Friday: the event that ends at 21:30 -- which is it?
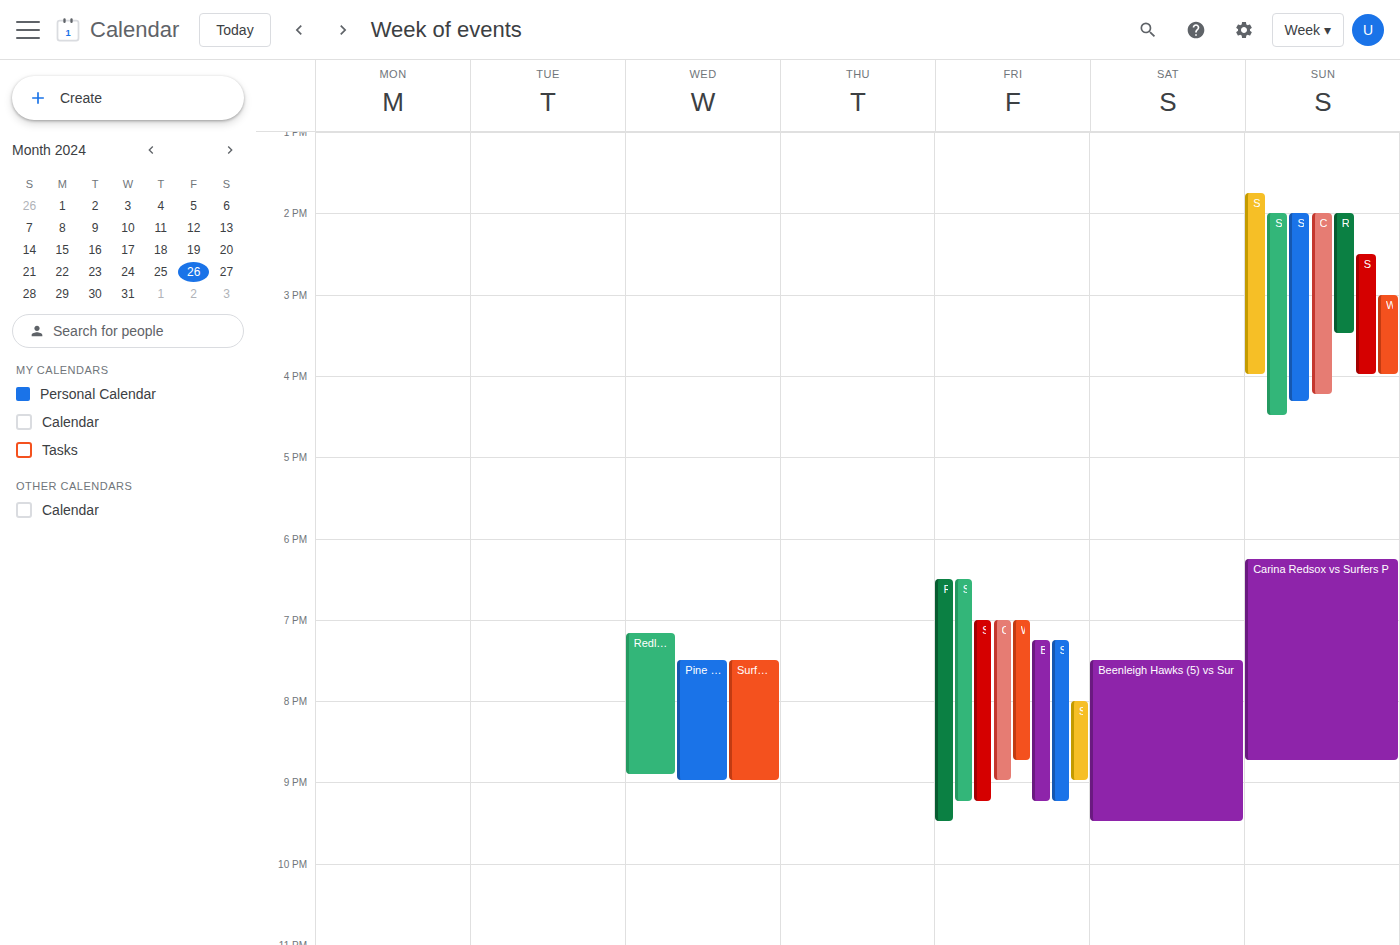
"Redcliffe Padres vs Surfer"